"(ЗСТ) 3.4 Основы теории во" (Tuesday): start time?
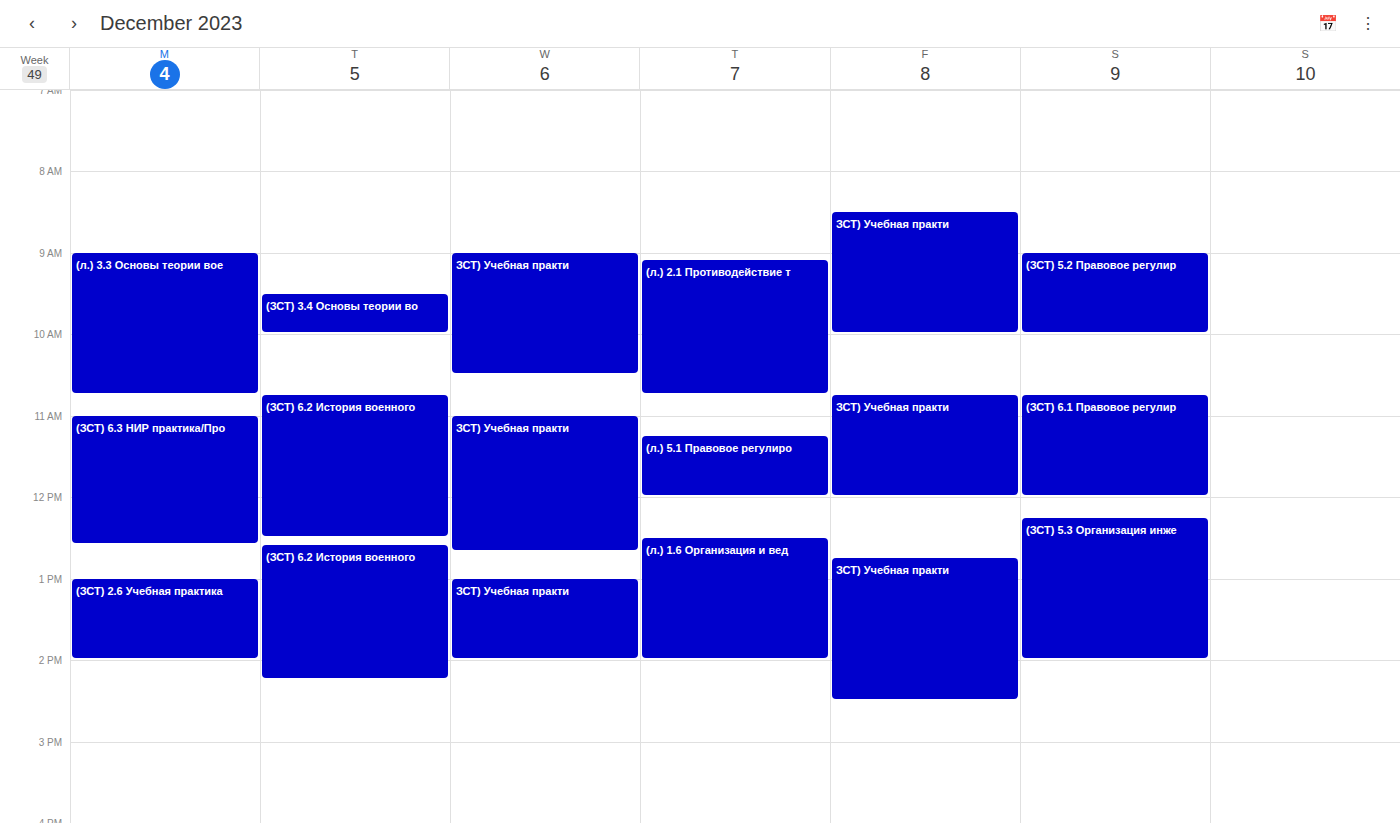
09:30